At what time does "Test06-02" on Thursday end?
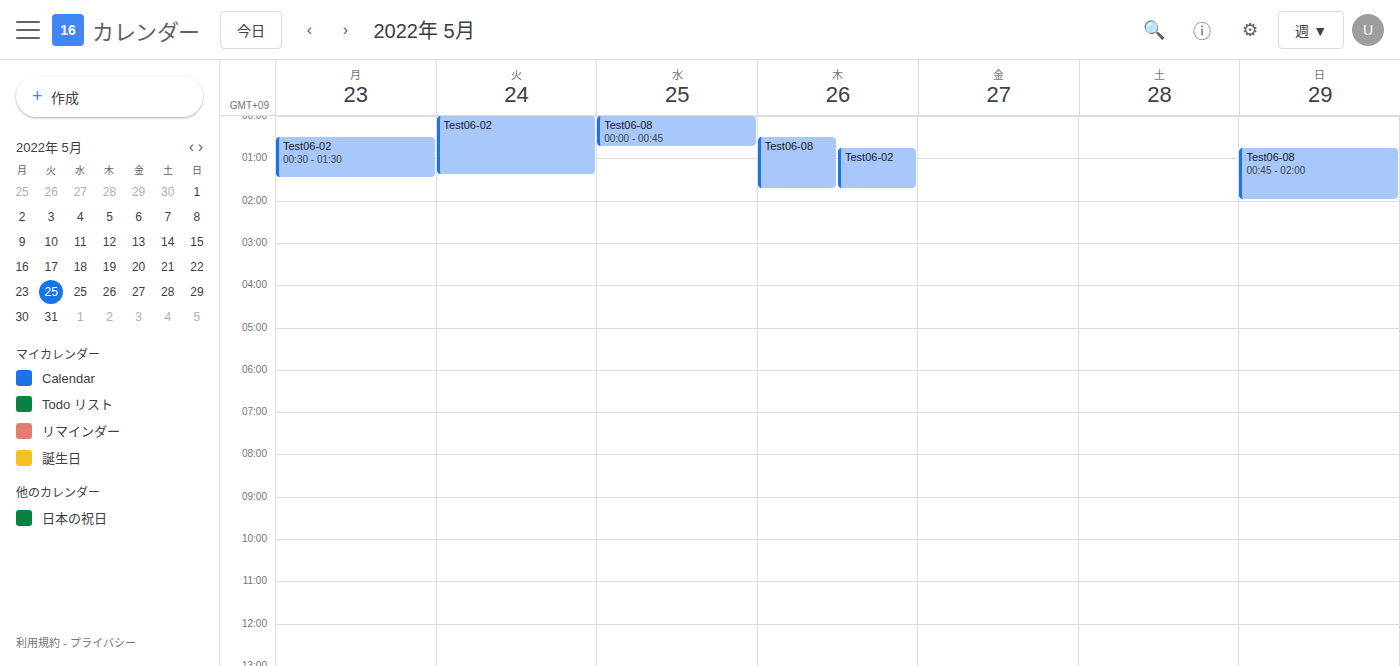
1:45 AM